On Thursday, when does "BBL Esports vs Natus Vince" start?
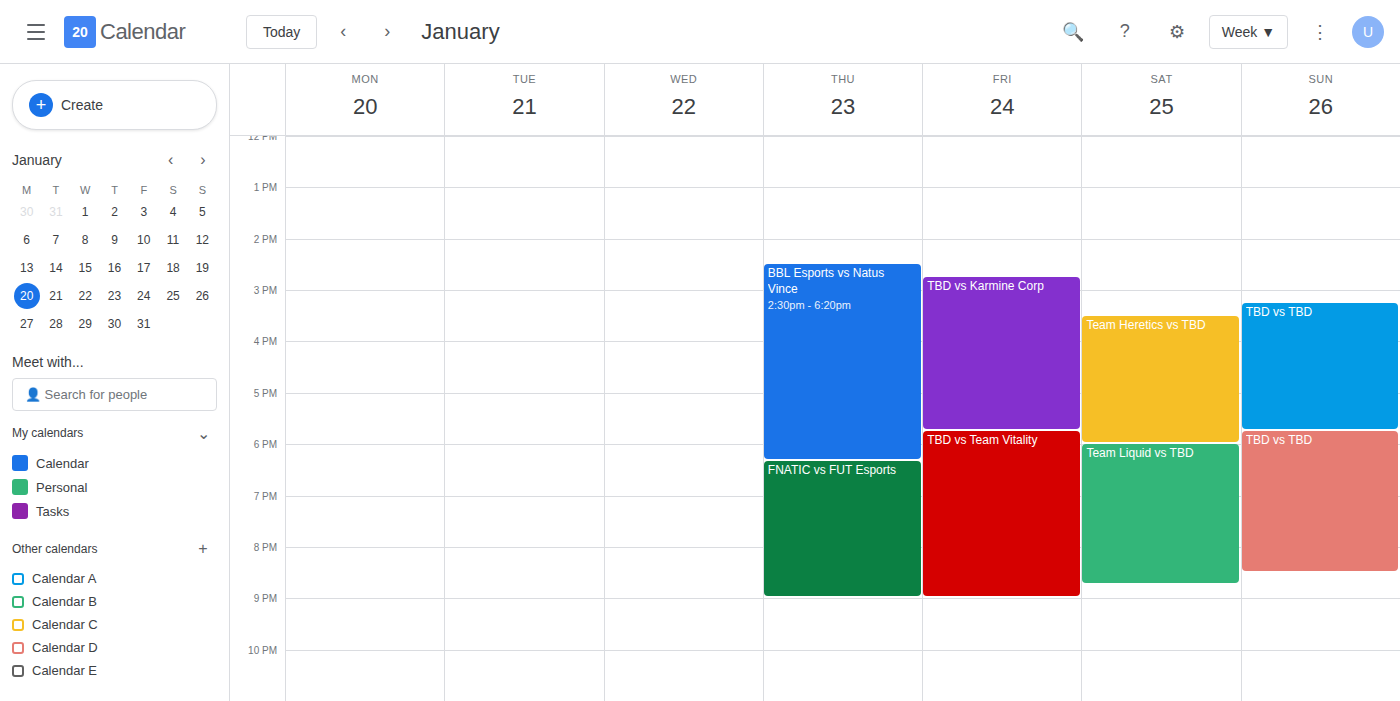
2:30 PM